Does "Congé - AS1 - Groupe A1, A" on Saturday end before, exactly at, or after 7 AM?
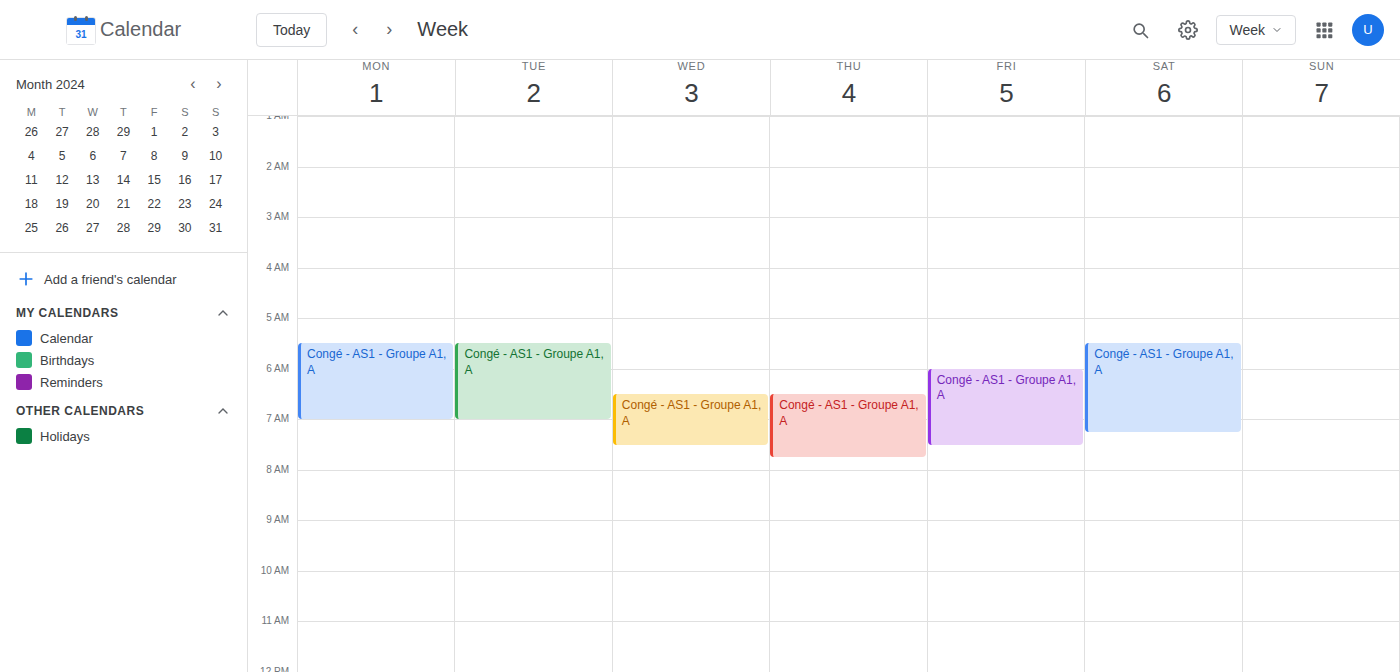
7:15 AM -- after 7 AM, 15 minutes below the 7 AM line.